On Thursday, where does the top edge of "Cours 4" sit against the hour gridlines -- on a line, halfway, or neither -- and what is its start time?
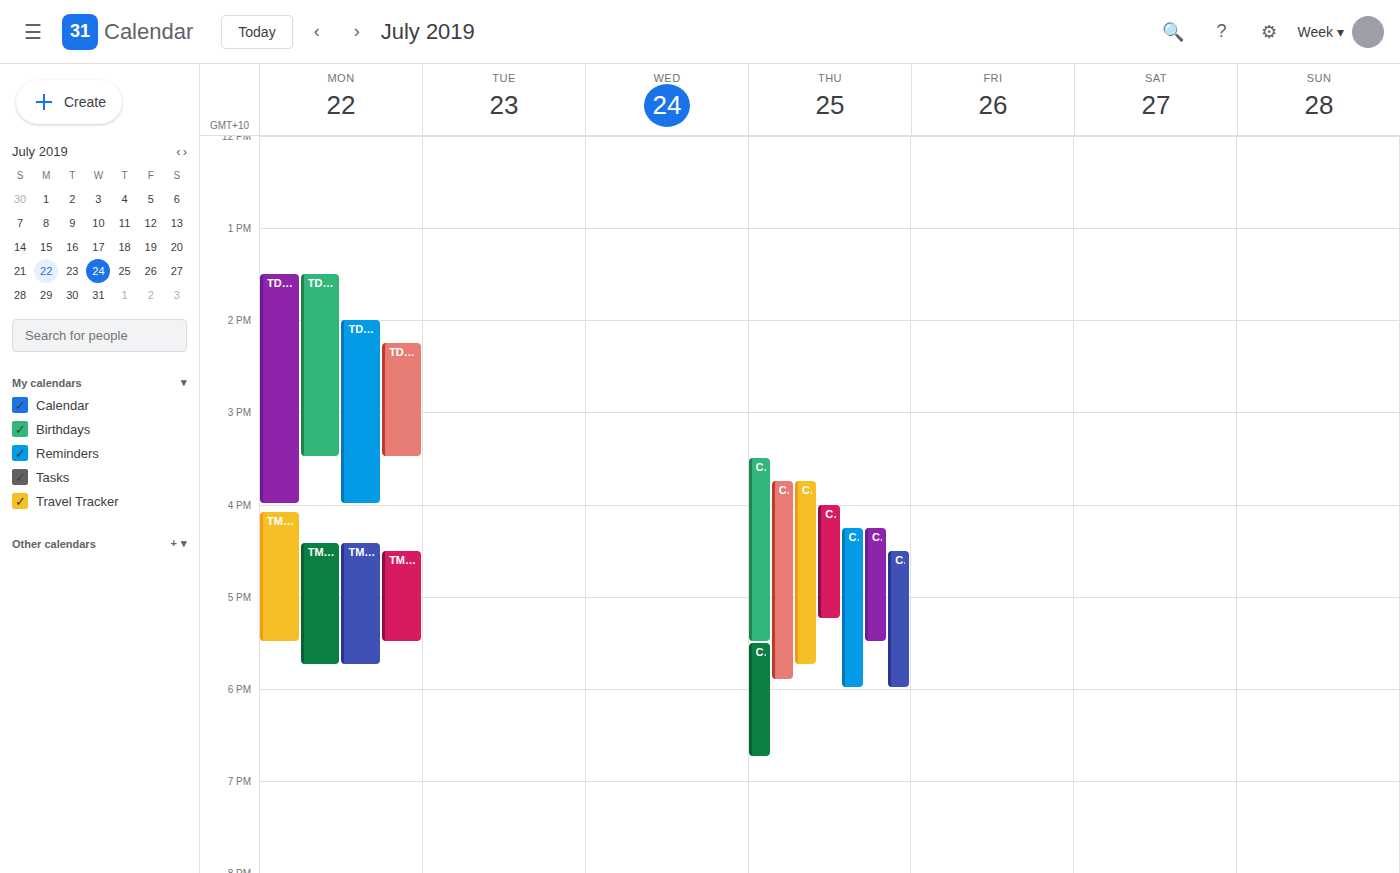
3:45 PM -- neither: three quarters of the way from the 3 PM line to the 4 PM line.